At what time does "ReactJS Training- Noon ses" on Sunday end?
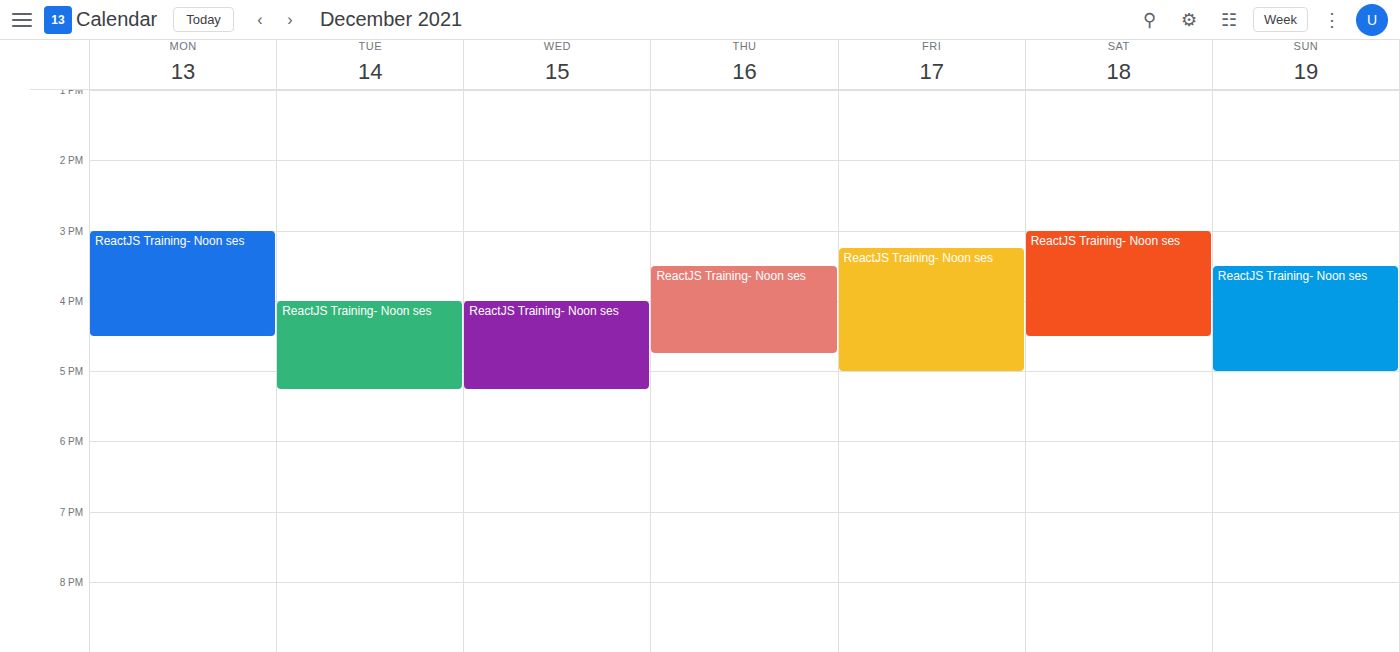
17:00